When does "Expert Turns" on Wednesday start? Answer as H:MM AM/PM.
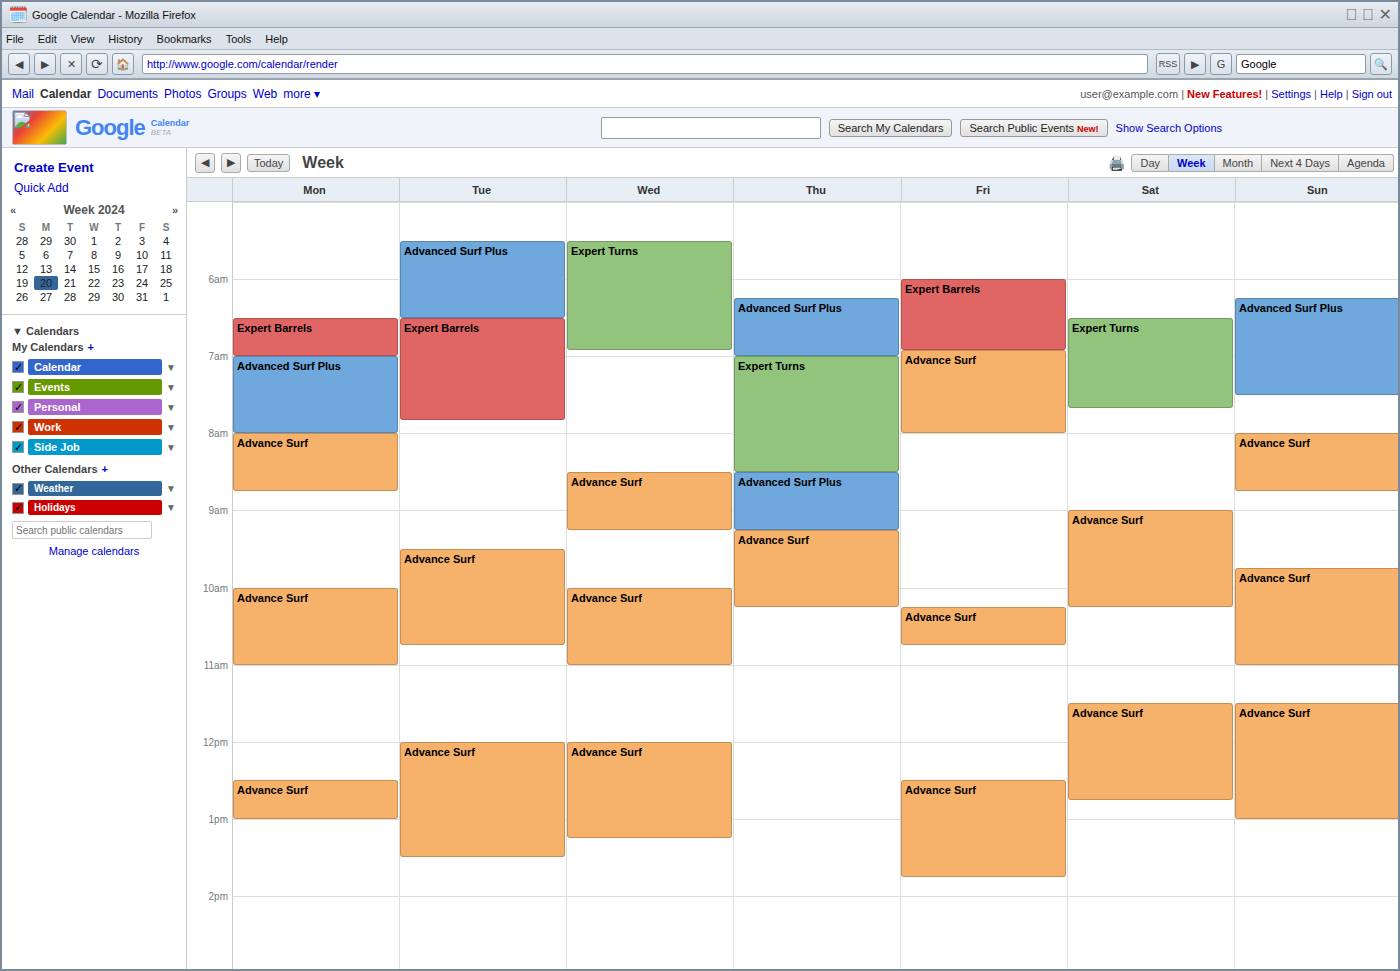
5:30 AM